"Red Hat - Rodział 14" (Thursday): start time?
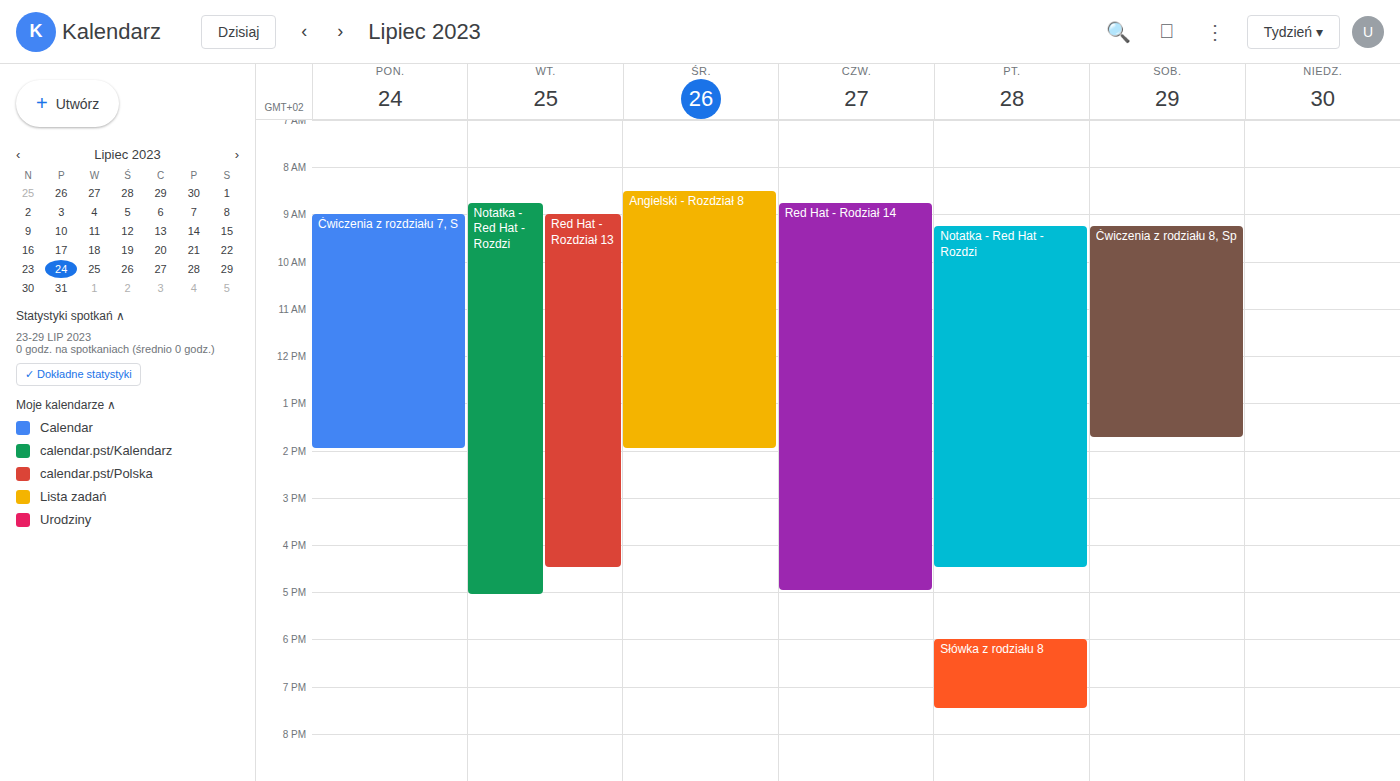
8:45 AM